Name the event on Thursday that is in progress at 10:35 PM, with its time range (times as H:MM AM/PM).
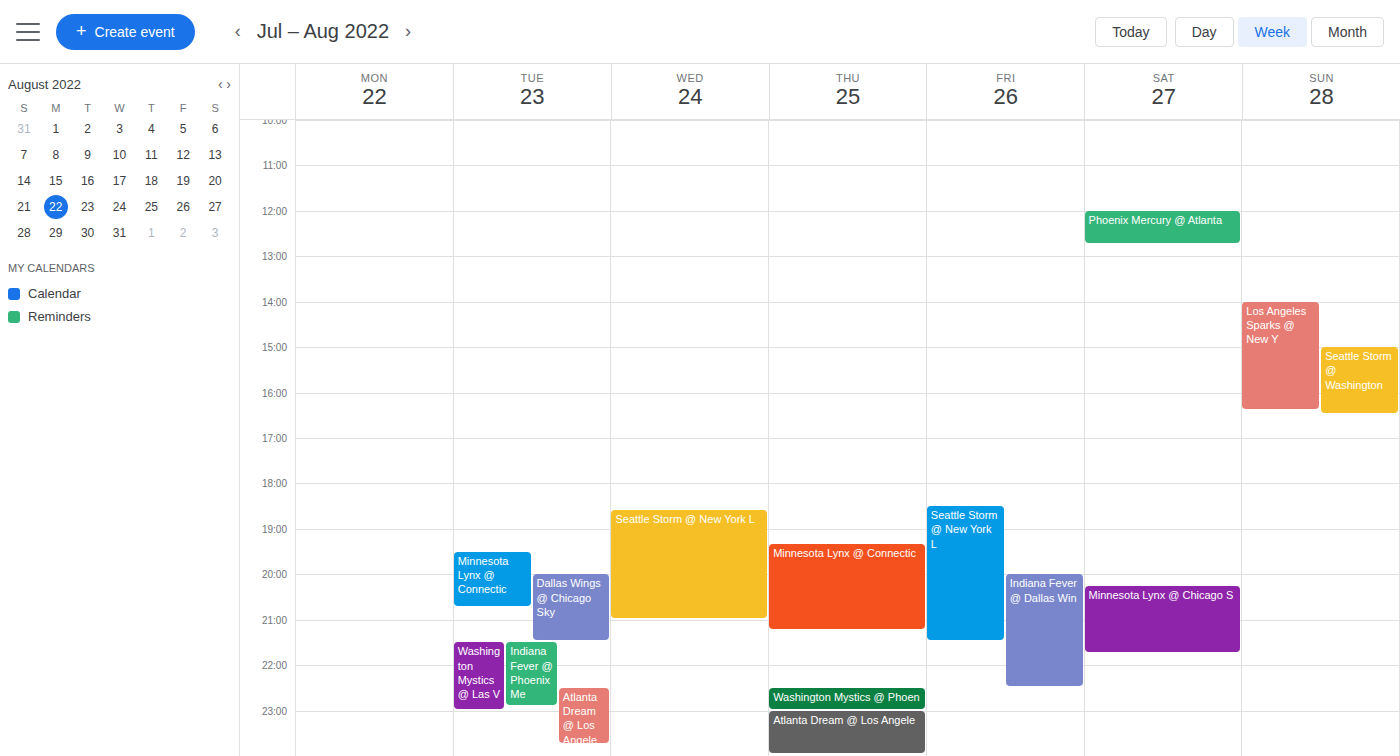
"Washington Mystics @ Phoen", 10:30 PM to 11:00 PM